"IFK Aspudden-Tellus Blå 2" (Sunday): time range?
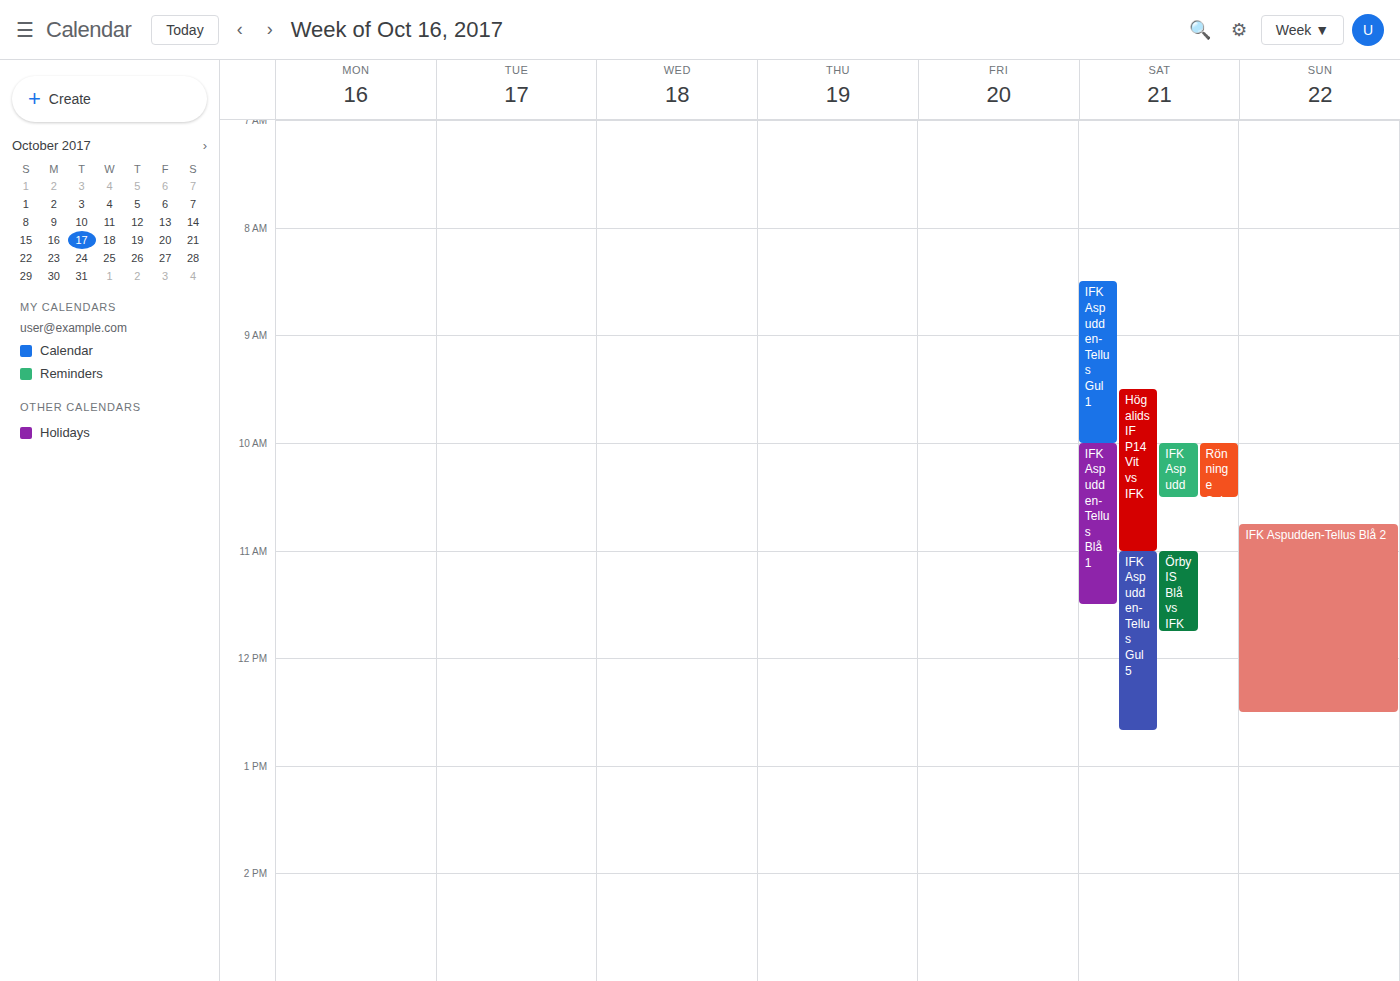
10:45 AM to 12:30 PM